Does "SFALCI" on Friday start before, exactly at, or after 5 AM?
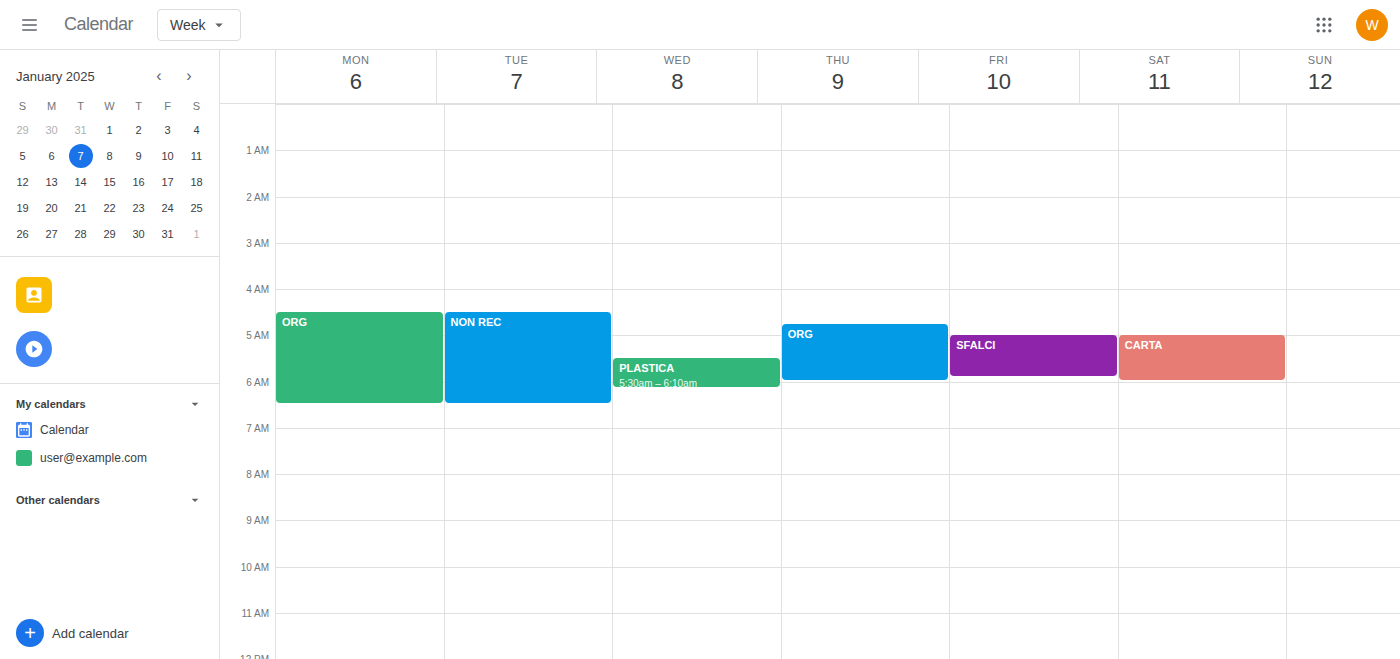
5:00 AM -- exactly at 5 AM, on the 5 AM line.